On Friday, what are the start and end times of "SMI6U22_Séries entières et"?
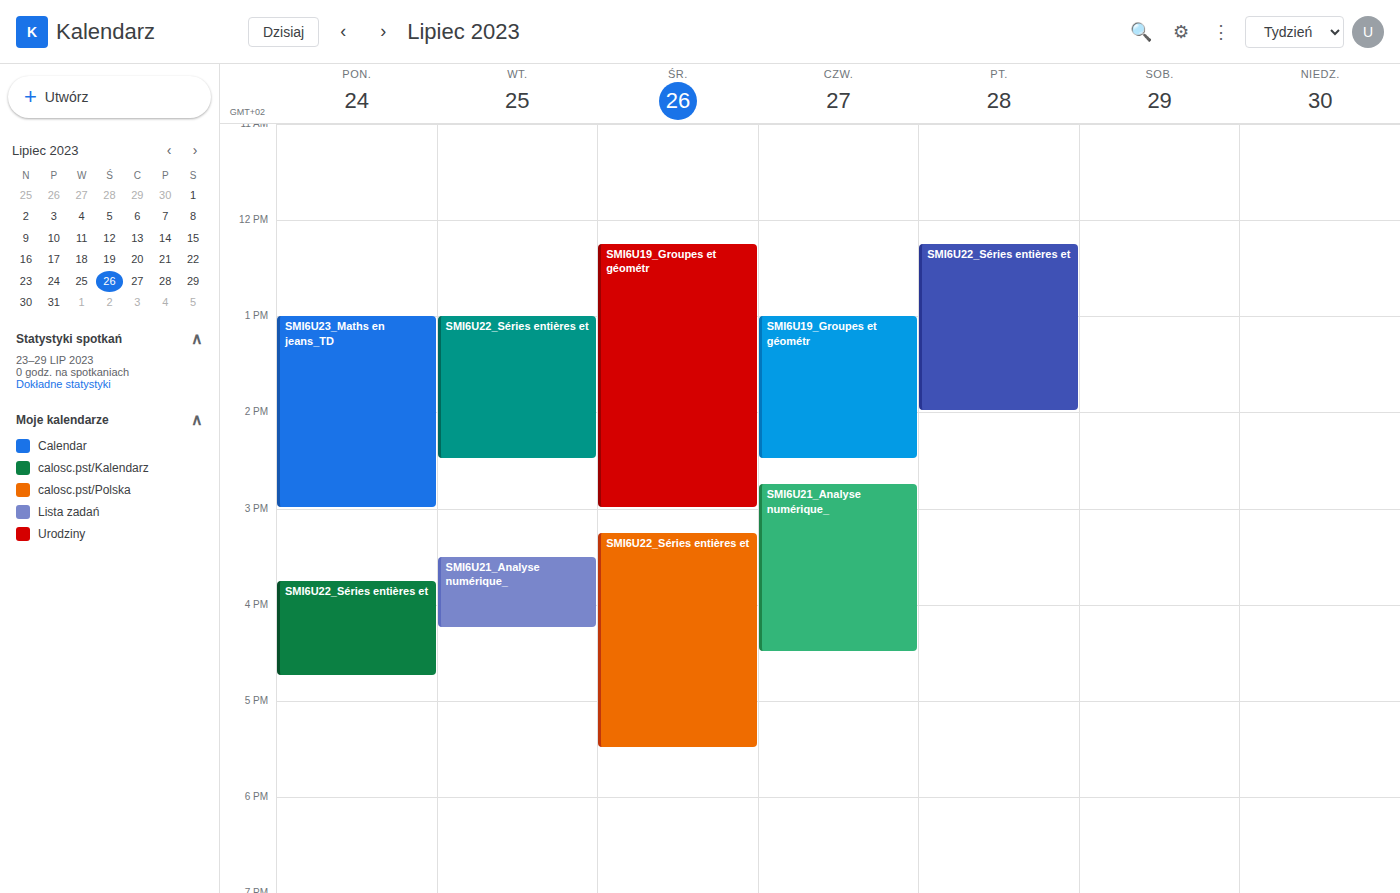
12:15 PM to 2:00 PM